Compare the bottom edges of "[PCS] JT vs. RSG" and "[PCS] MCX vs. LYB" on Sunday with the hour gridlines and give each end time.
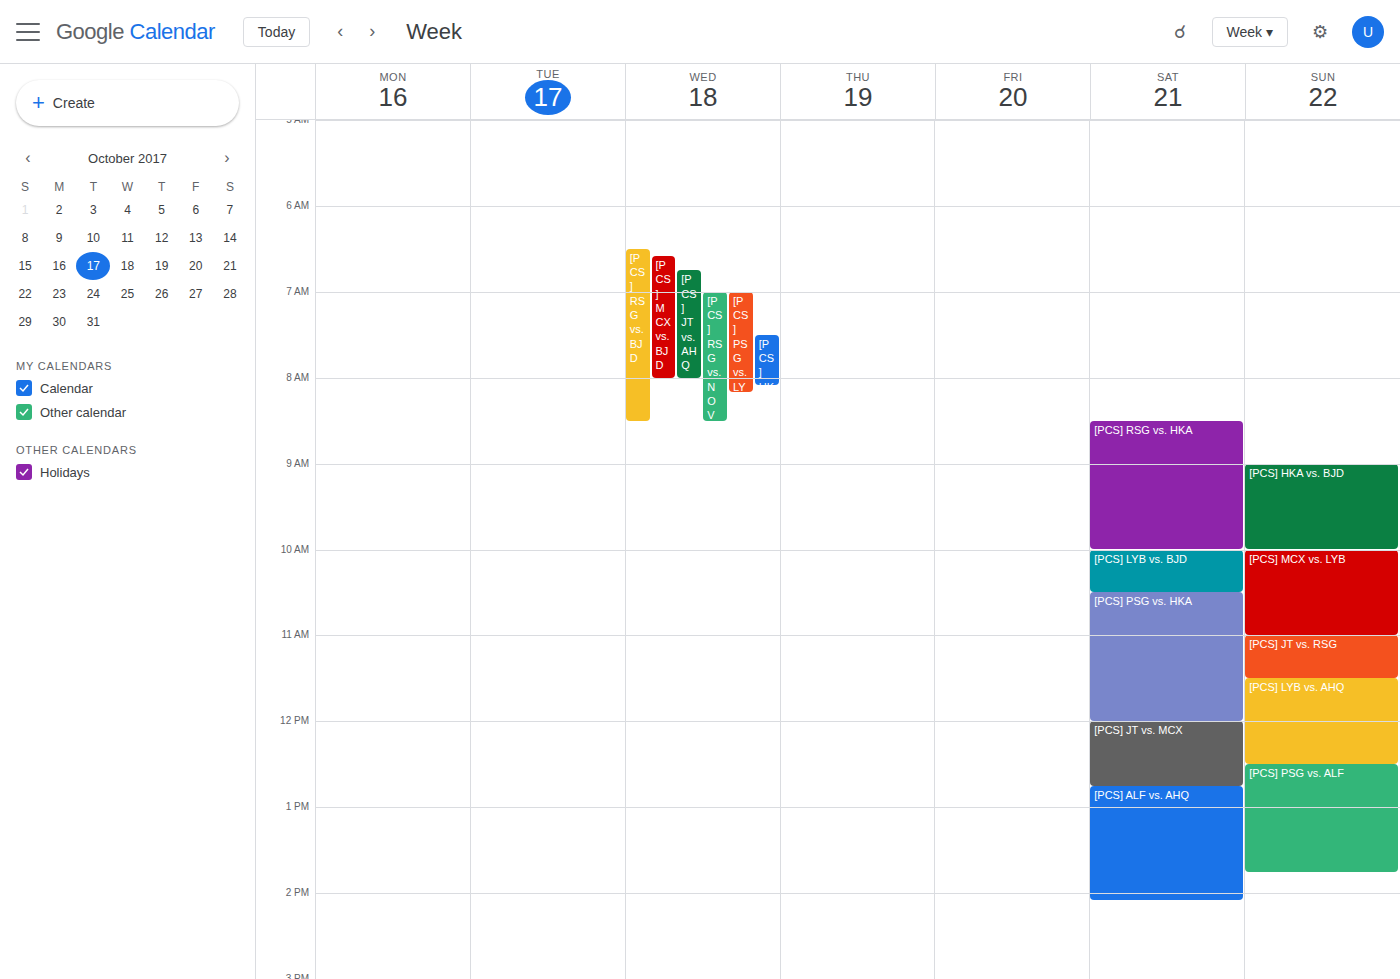
"[PCS] JT vs. RSG": 11:30 AM, halfway between the 11 AM and 12 PM lines. "[PCS] MCX vs. LYB": 11:00 AM, exactly on the 11 AM line.